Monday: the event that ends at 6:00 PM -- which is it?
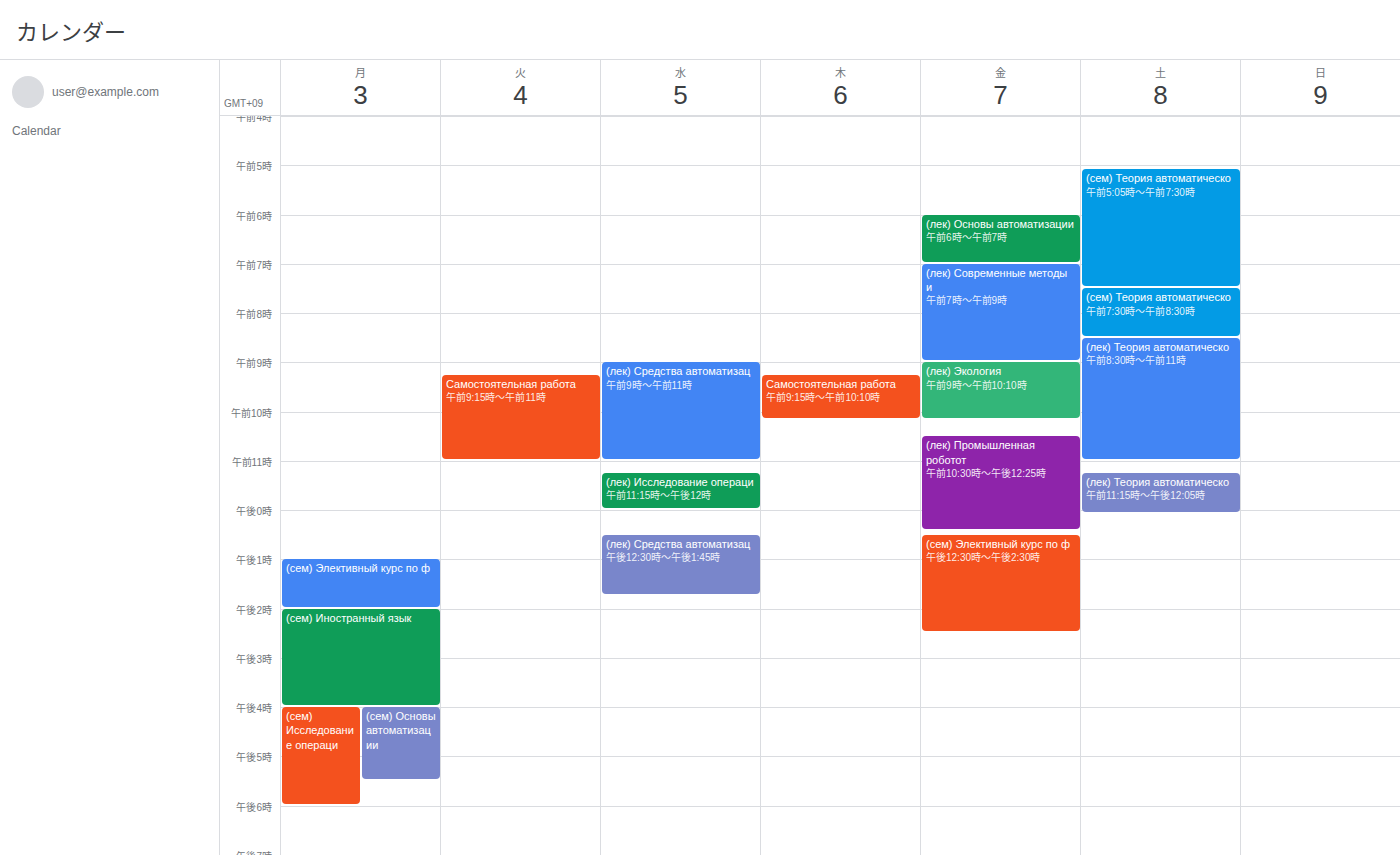
"(сем) Исследование операци"